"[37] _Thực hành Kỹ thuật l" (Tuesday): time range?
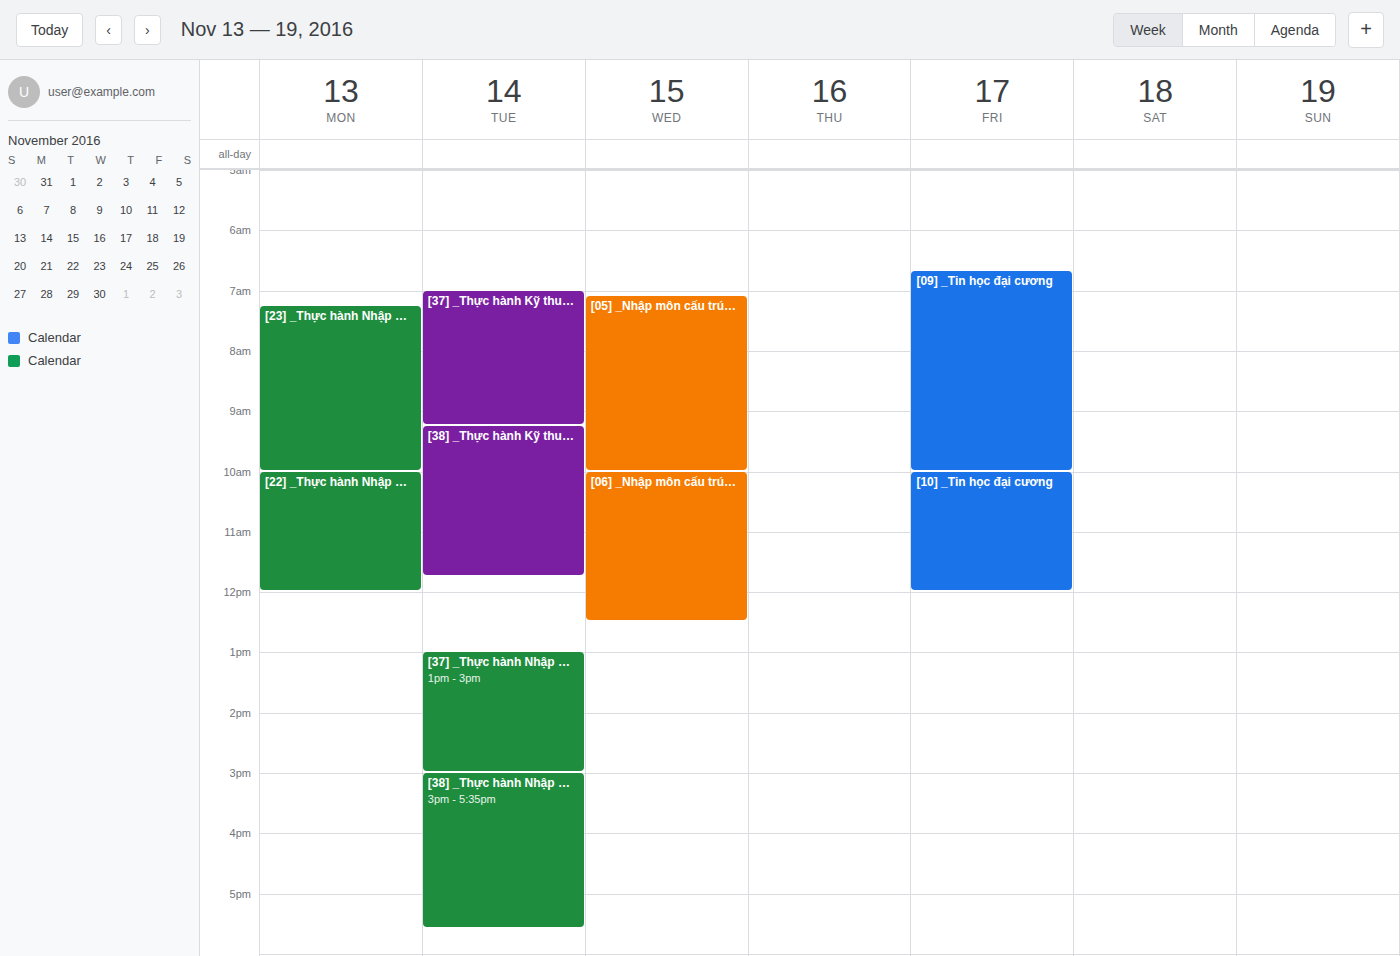
7:00 AM to 9:15 AM